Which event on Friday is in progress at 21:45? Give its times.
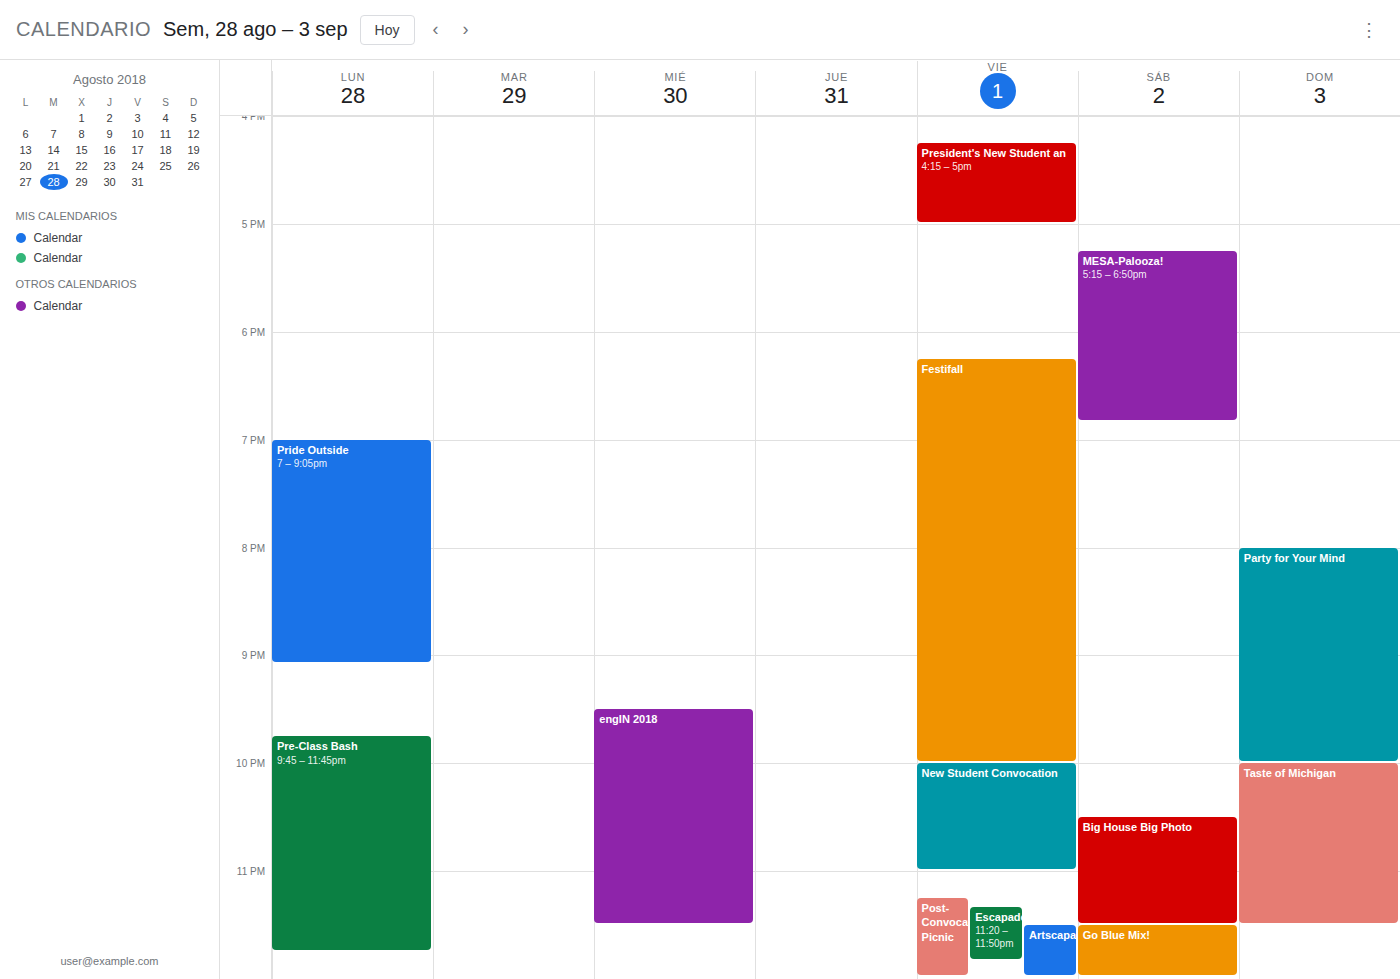
"Festifall", 18:15 to 22:00